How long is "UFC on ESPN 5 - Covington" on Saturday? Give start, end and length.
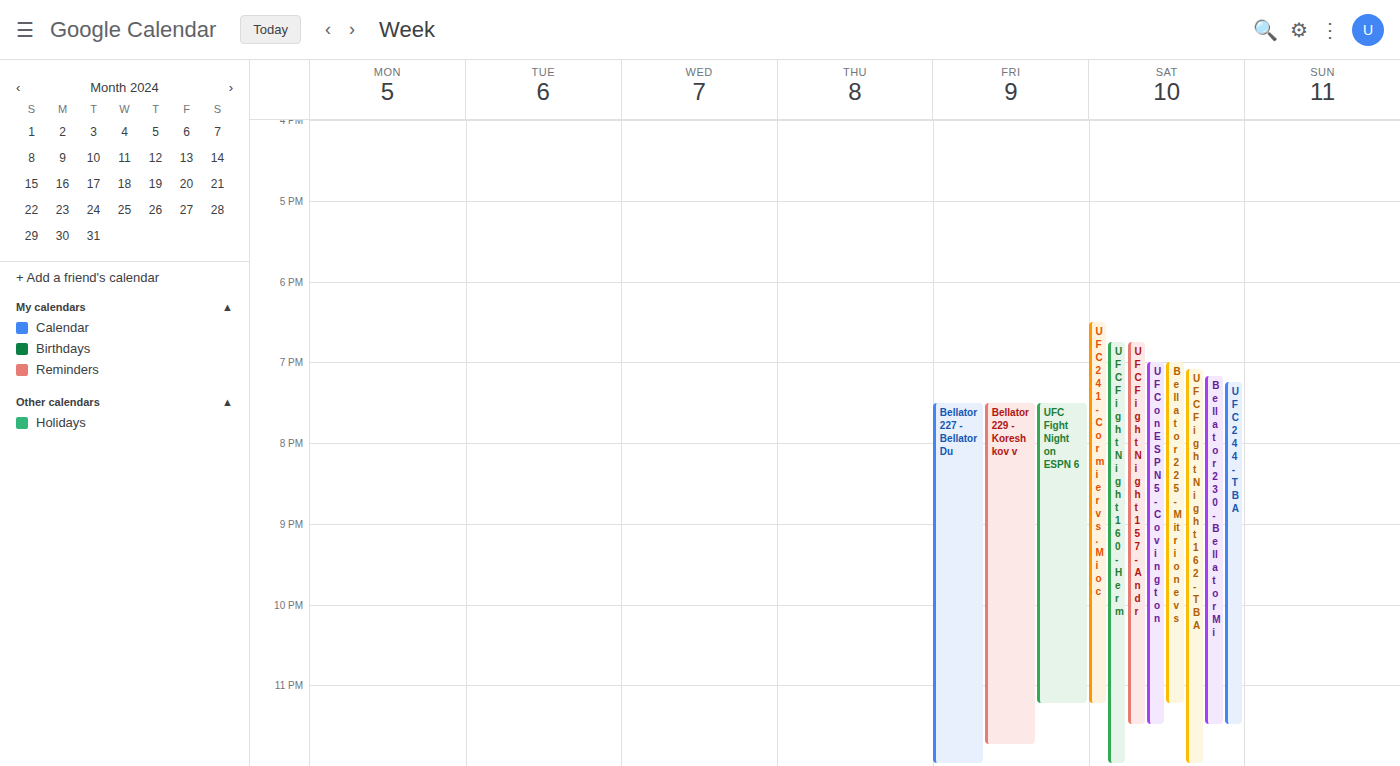
7:00 PM to 11:30 PM, 4 hours 30 minutes